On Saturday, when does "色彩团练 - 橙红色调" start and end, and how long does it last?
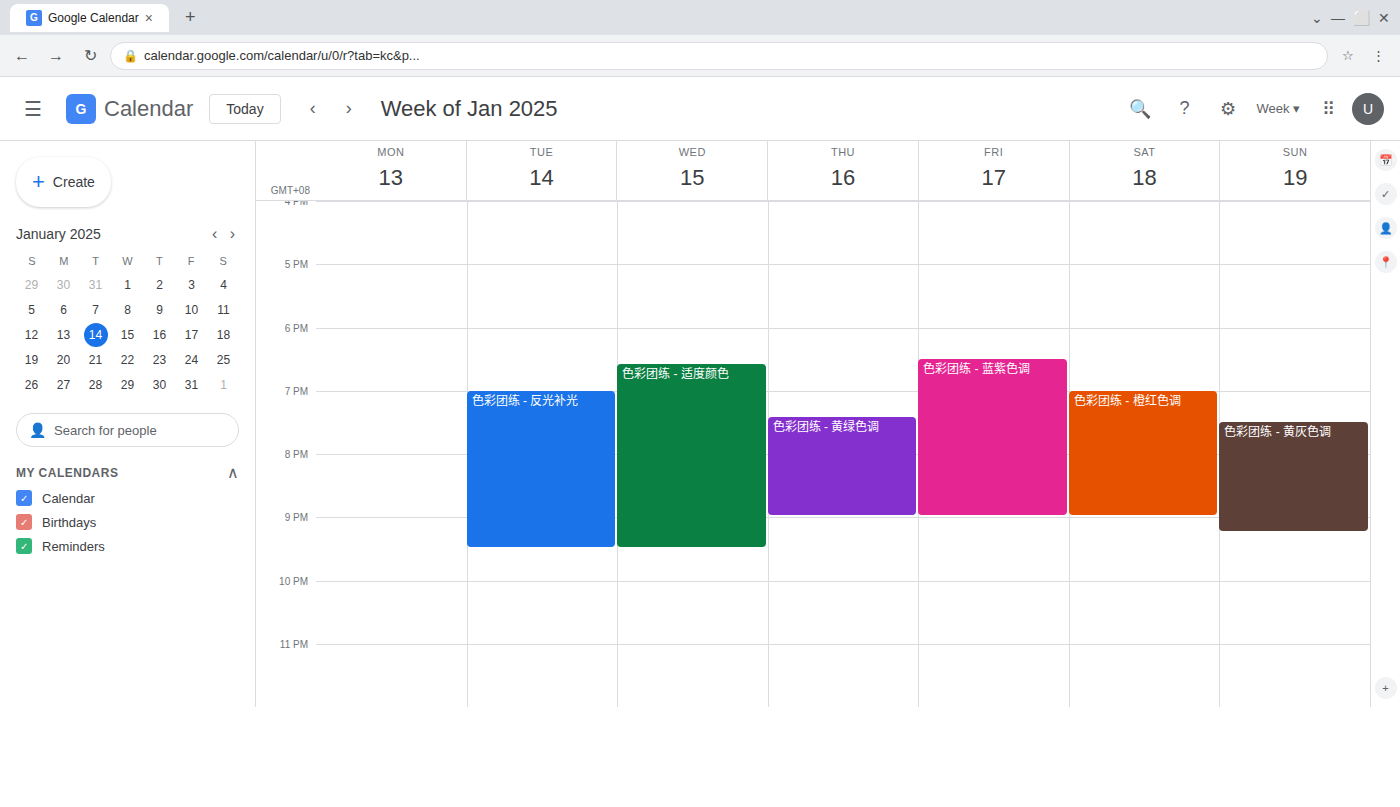
7:00 PM to 9:00 PM, 2 hours